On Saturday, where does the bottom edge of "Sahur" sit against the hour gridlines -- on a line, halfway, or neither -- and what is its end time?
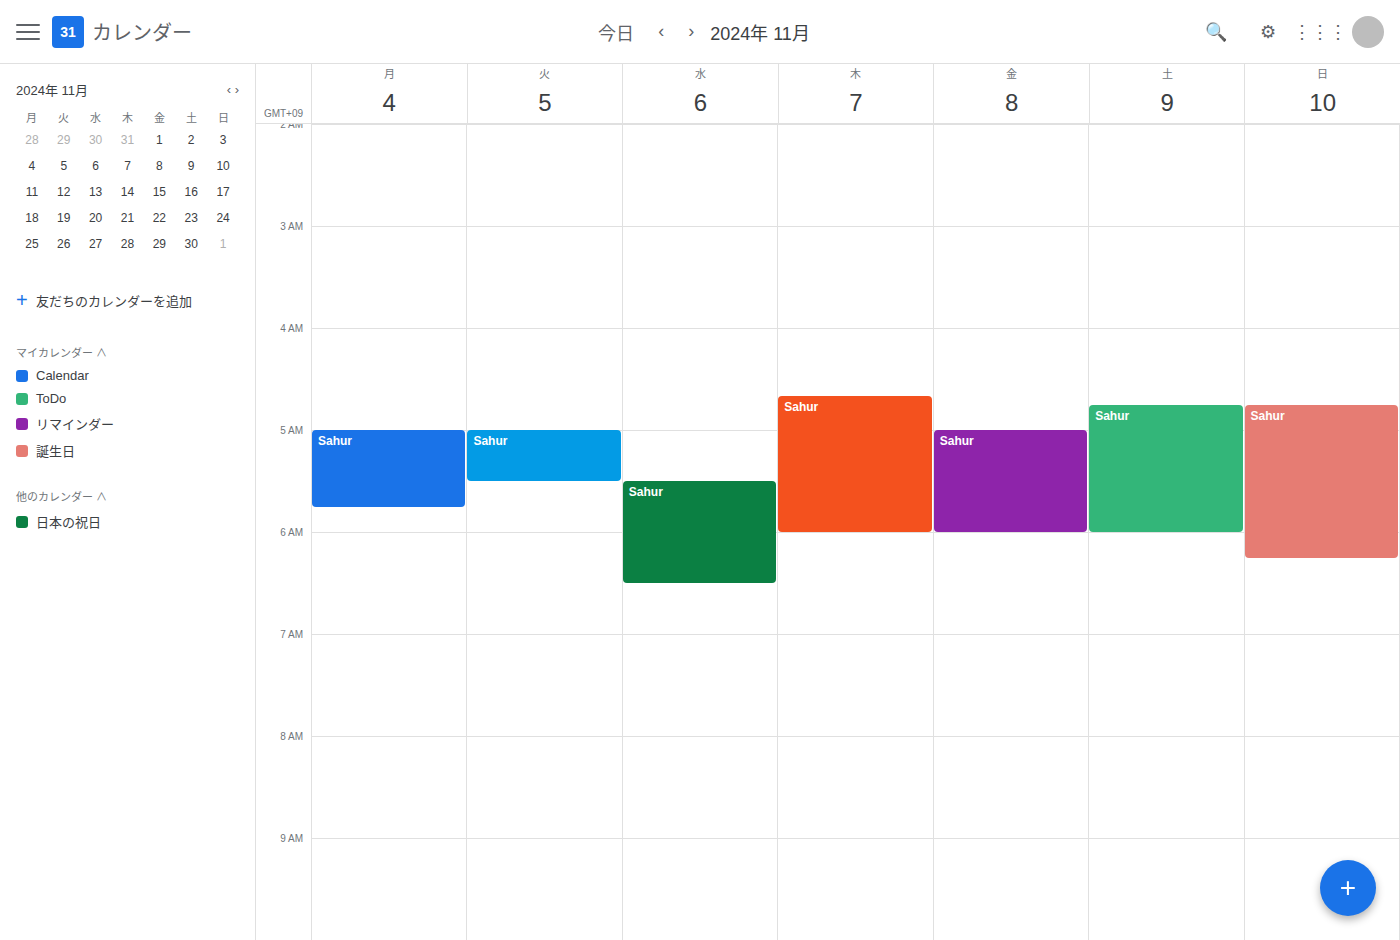
6:00 AM -- exactly on the 6 AM line.